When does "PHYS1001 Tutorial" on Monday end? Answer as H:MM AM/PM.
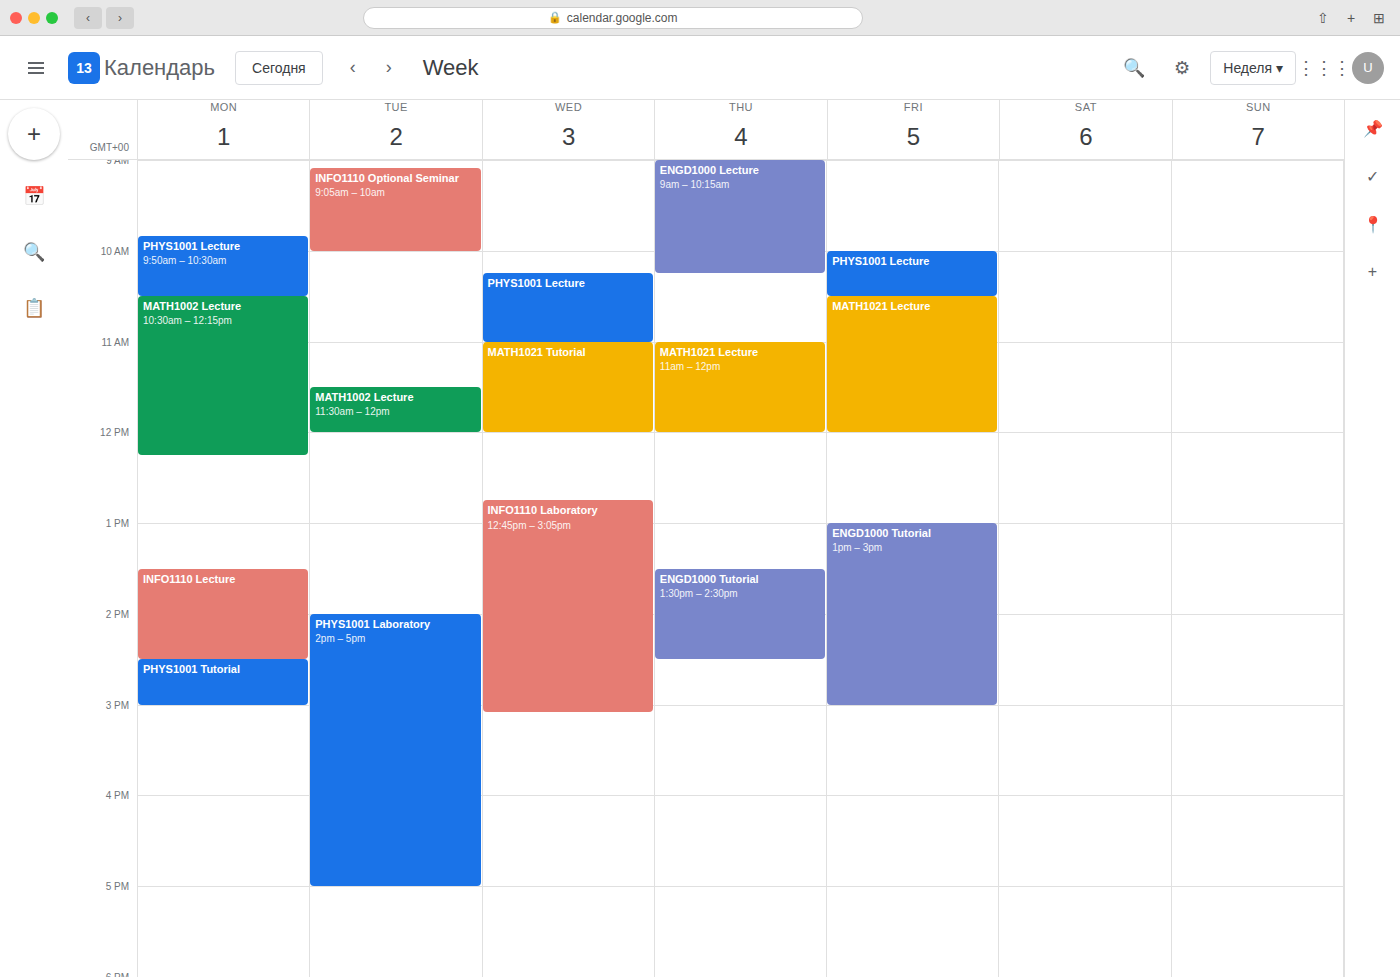
3:00 PM